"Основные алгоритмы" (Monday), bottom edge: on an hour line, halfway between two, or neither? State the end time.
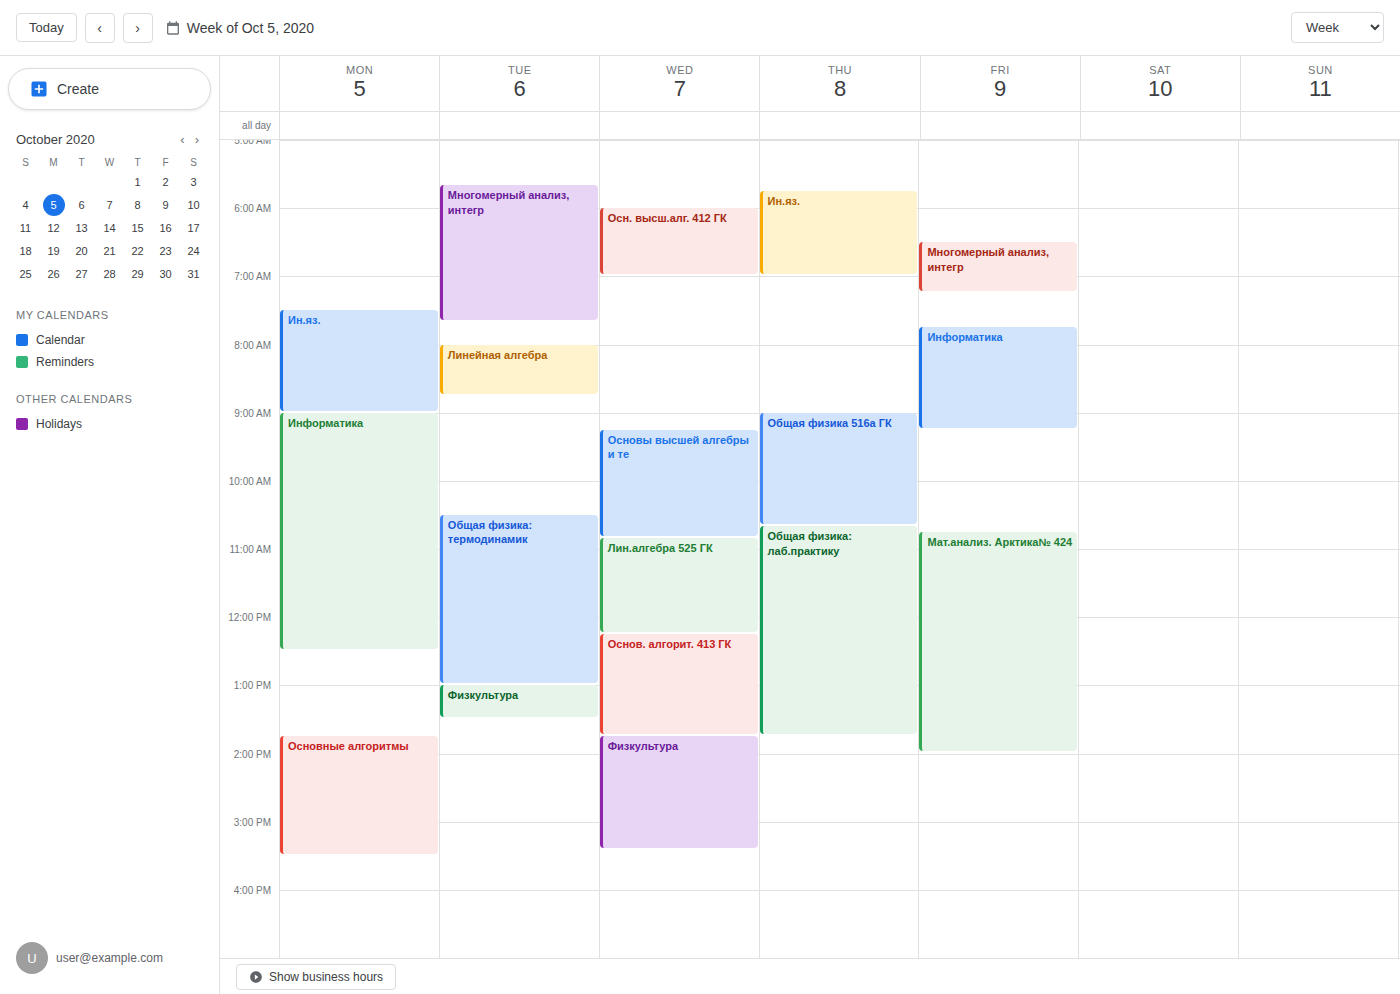
3:30 PM -- halfway between the 3 PM and 4 PM lines.